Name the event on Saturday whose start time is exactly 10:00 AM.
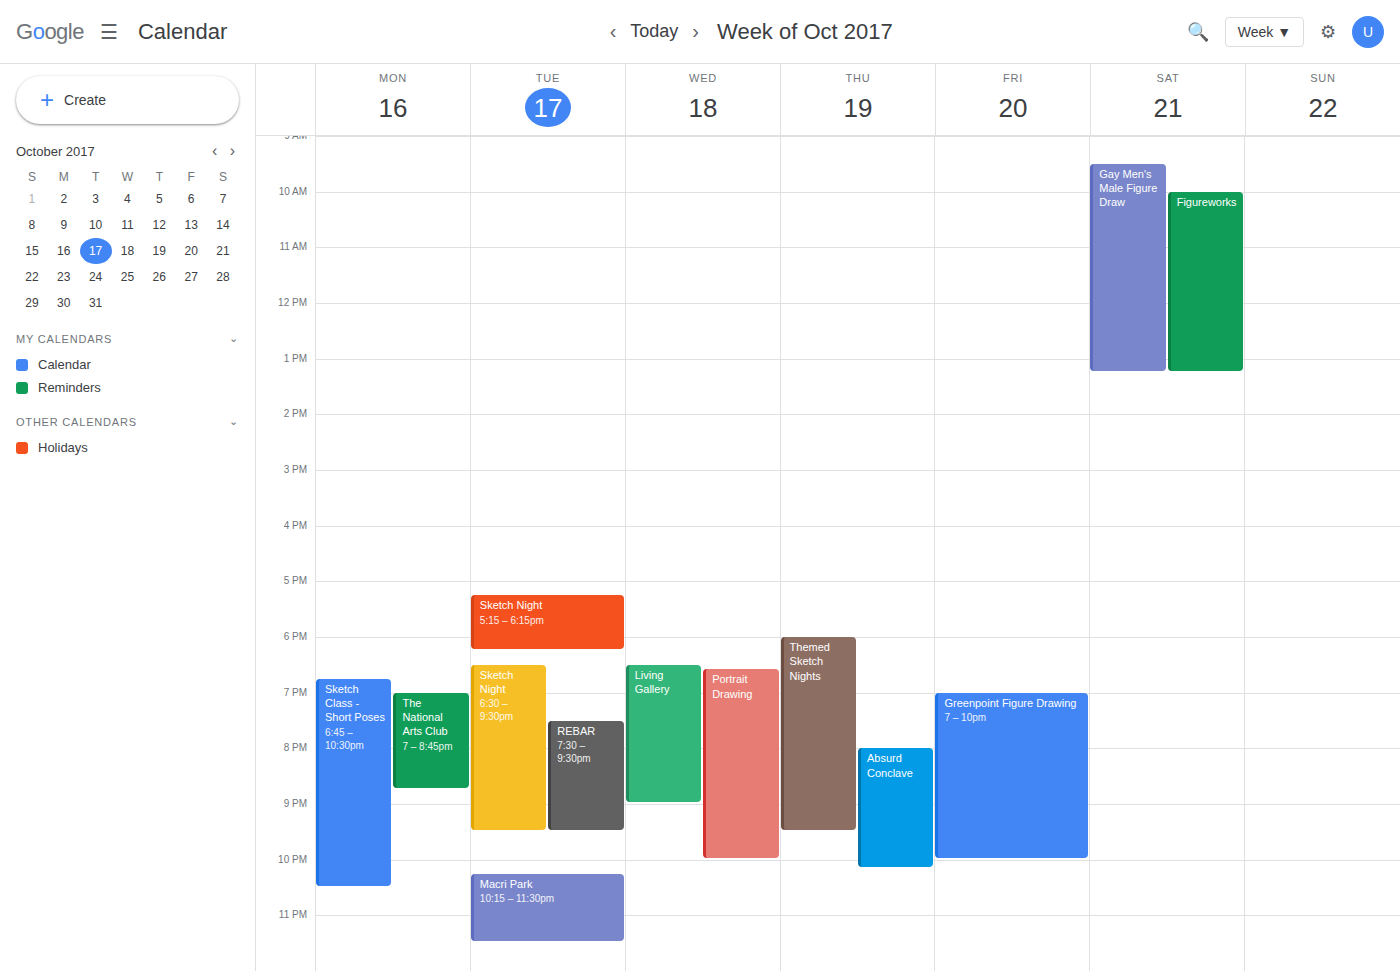
"Figureworks"